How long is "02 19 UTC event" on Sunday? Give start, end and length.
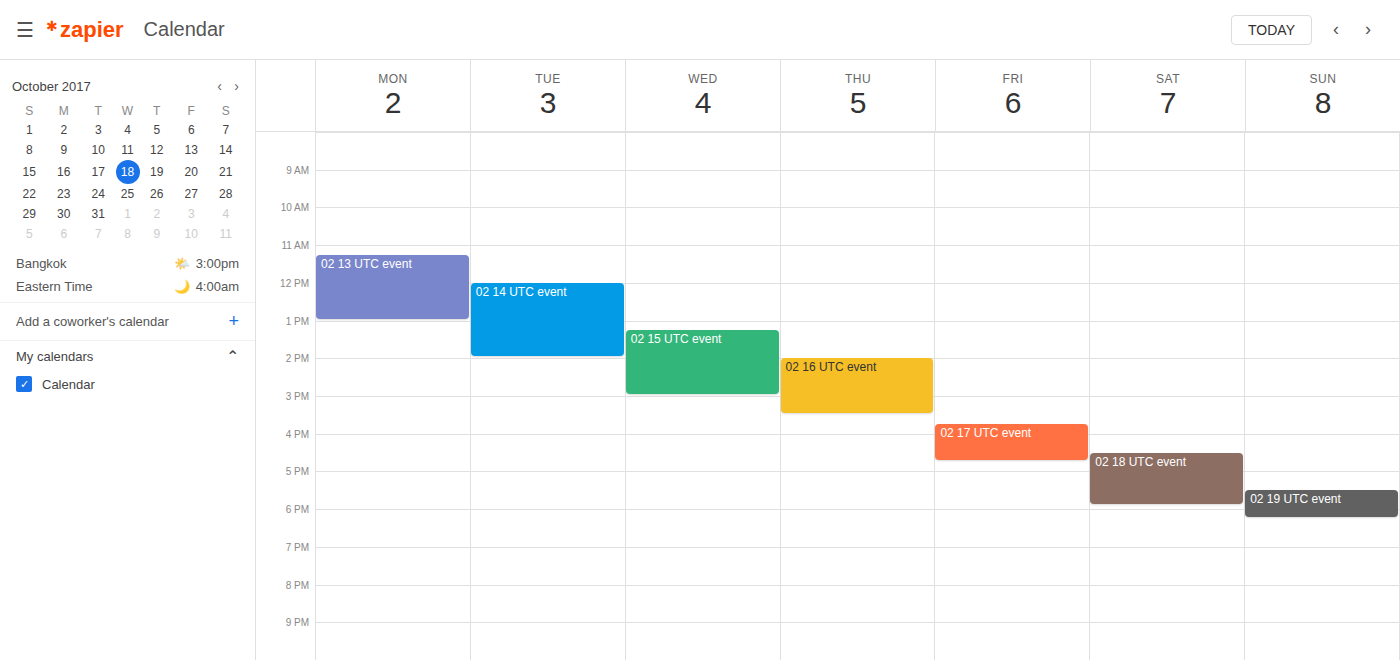
5:30 PM to 6:15 PM, 45 minutes